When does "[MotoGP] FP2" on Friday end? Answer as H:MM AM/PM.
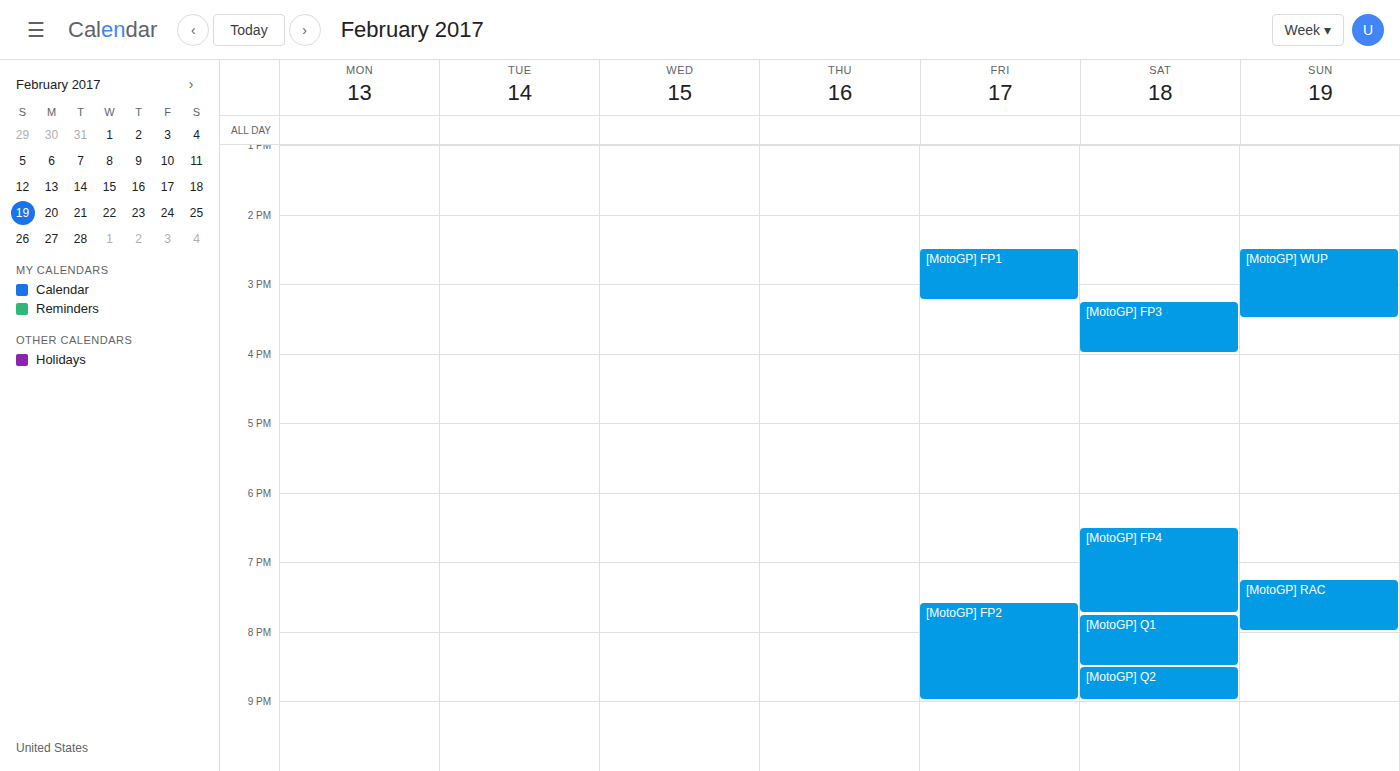
9:00 PM